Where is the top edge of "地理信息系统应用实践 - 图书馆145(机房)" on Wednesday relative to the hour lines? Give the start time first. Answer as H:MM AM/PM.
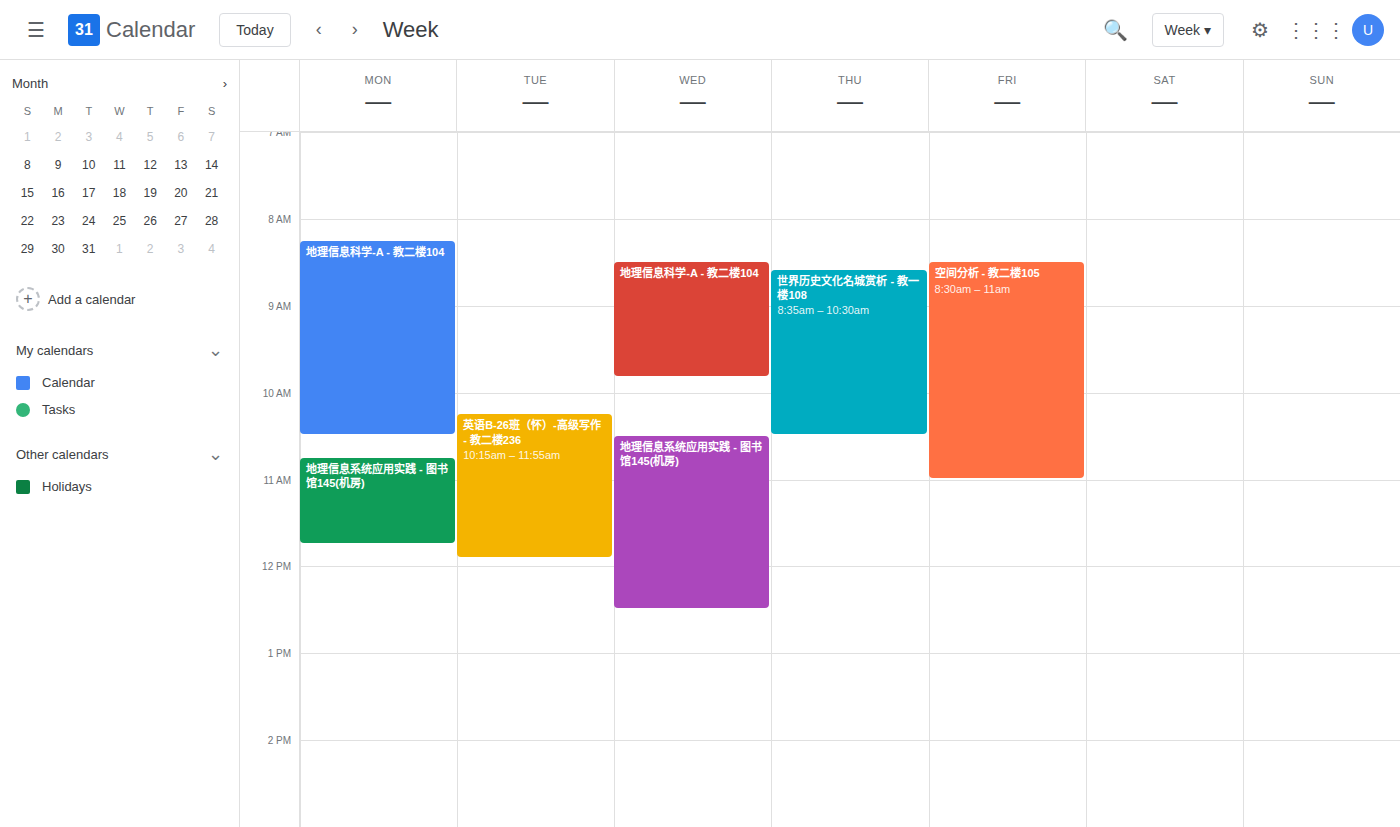
10:30 AM -- halfway between the 10 AM and 11 AM lines.